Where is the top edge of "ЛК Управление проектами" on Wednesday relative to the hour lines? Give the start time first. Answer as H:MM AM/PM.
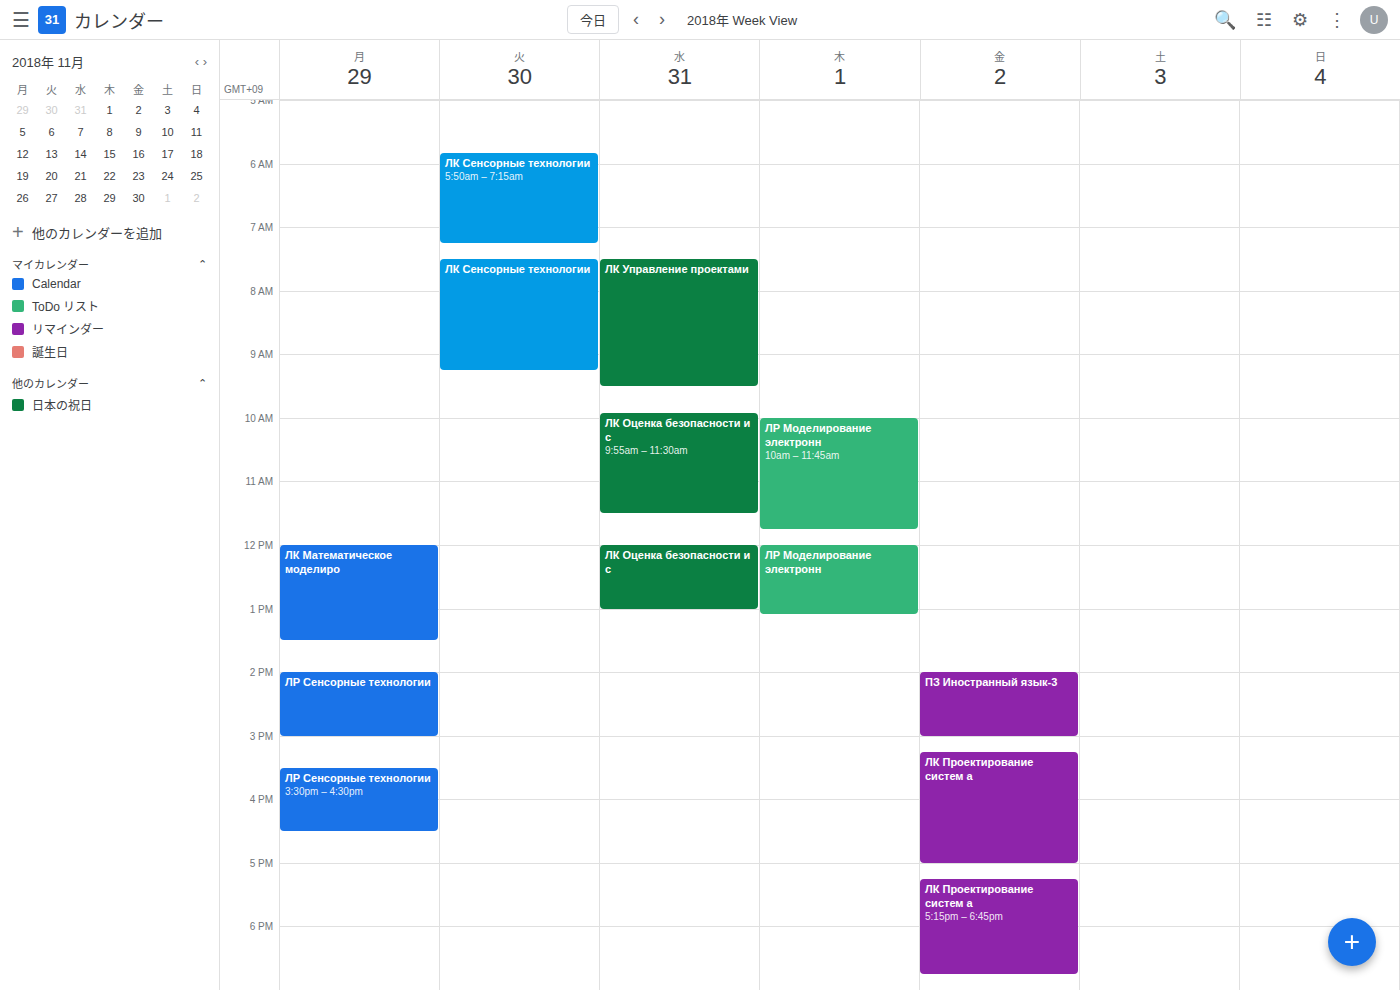
7:30 AM -- halfway between the 7 AM and 8 AM lines.